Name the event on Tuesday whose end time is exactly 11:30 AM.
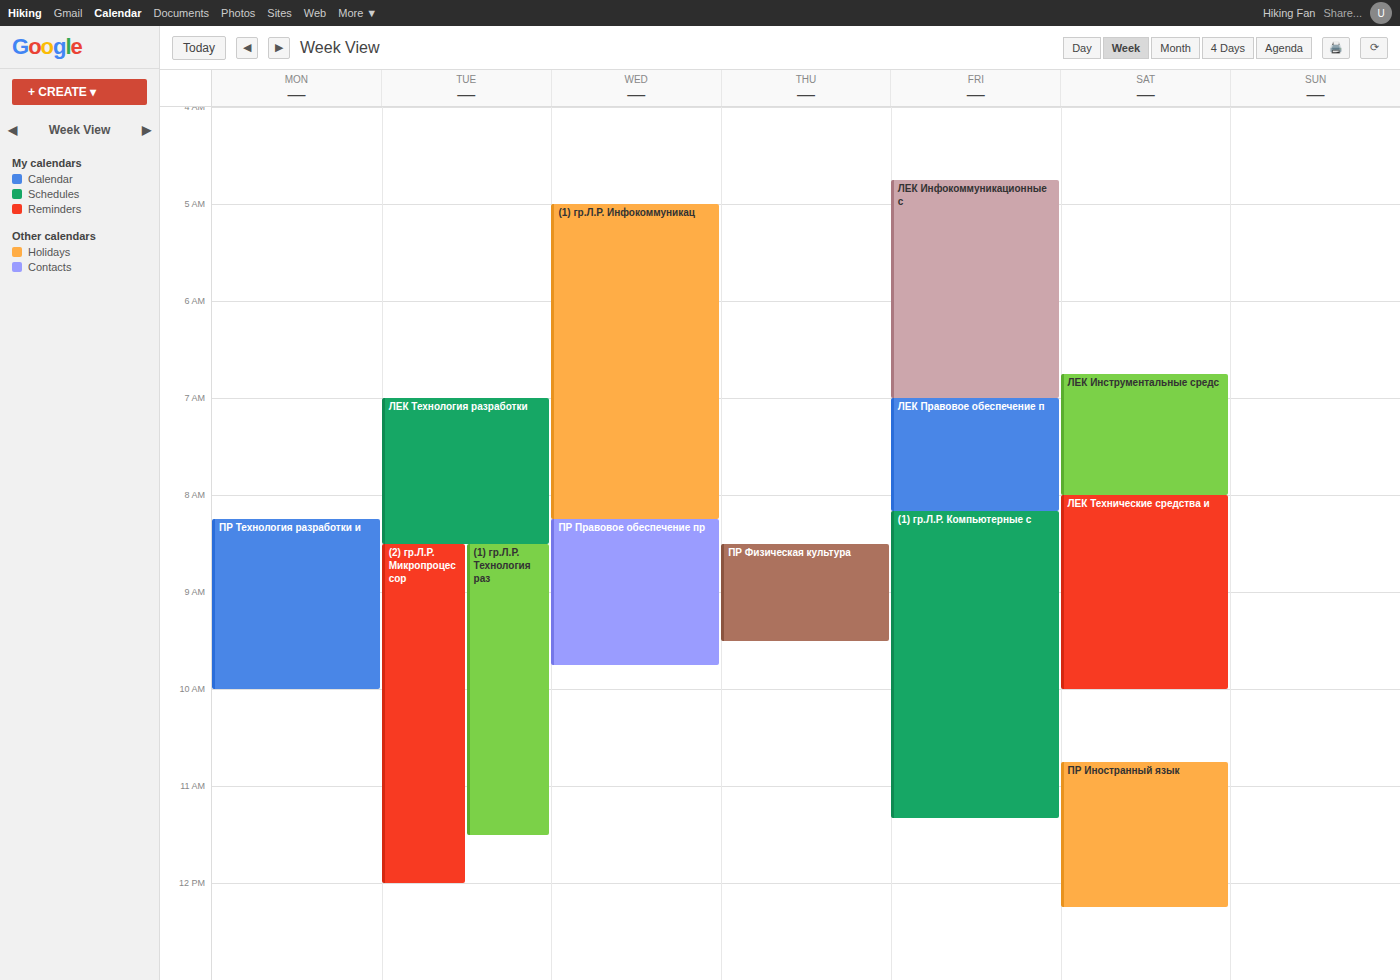
"(1) гр.Л.Р. Технология раз"